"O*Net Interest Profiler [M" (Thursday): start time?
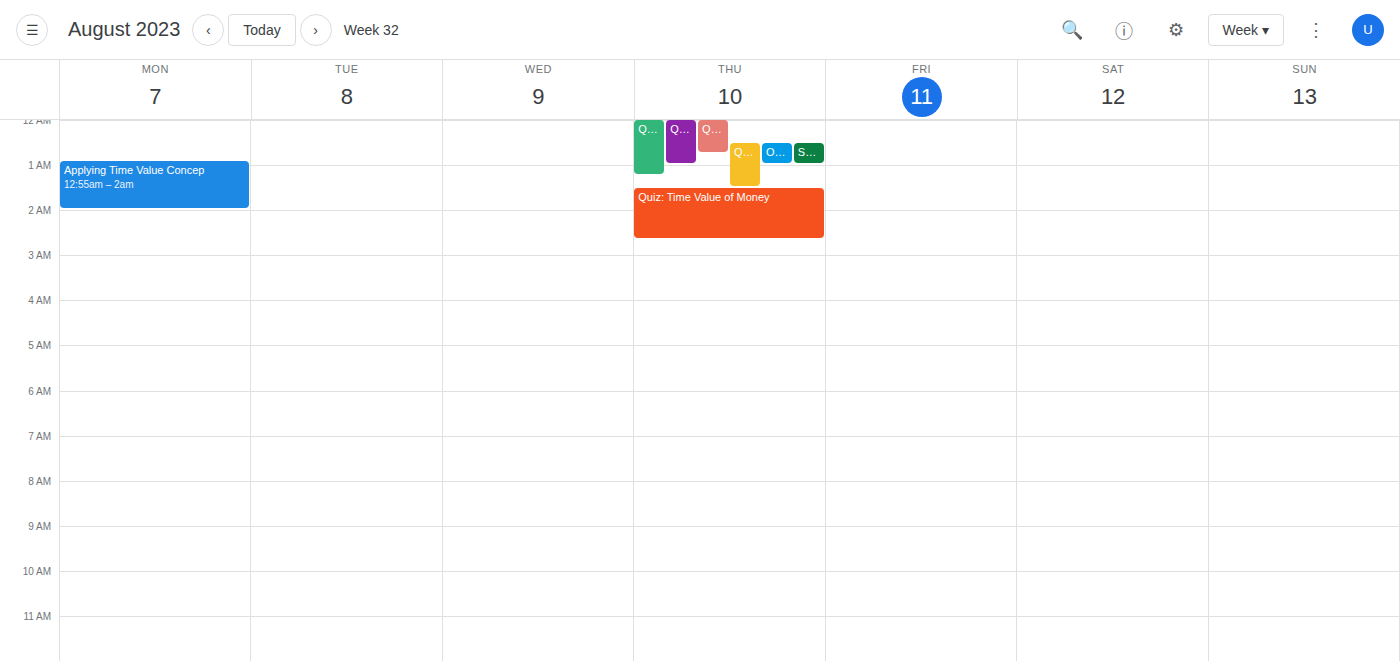
12:30 AM